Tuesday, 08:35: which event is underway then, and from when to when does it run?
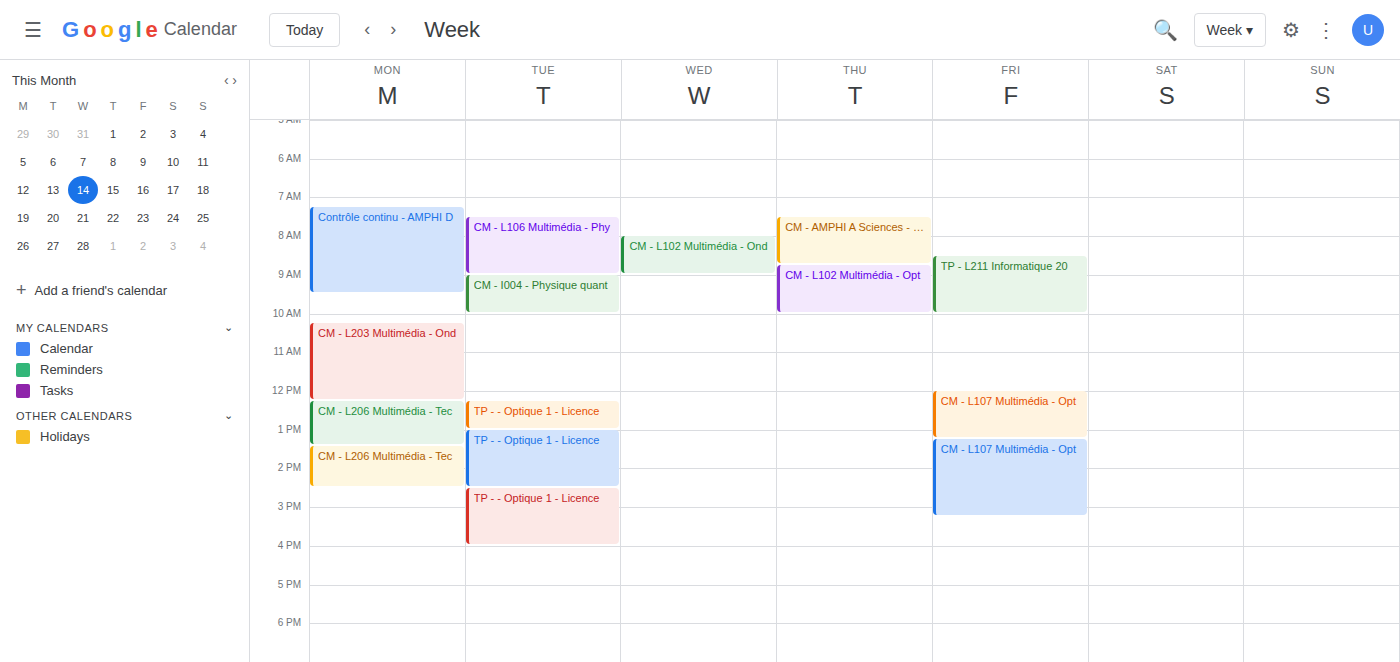
"CM - L106 Multimédia - Phy", 07:30 to 09:00